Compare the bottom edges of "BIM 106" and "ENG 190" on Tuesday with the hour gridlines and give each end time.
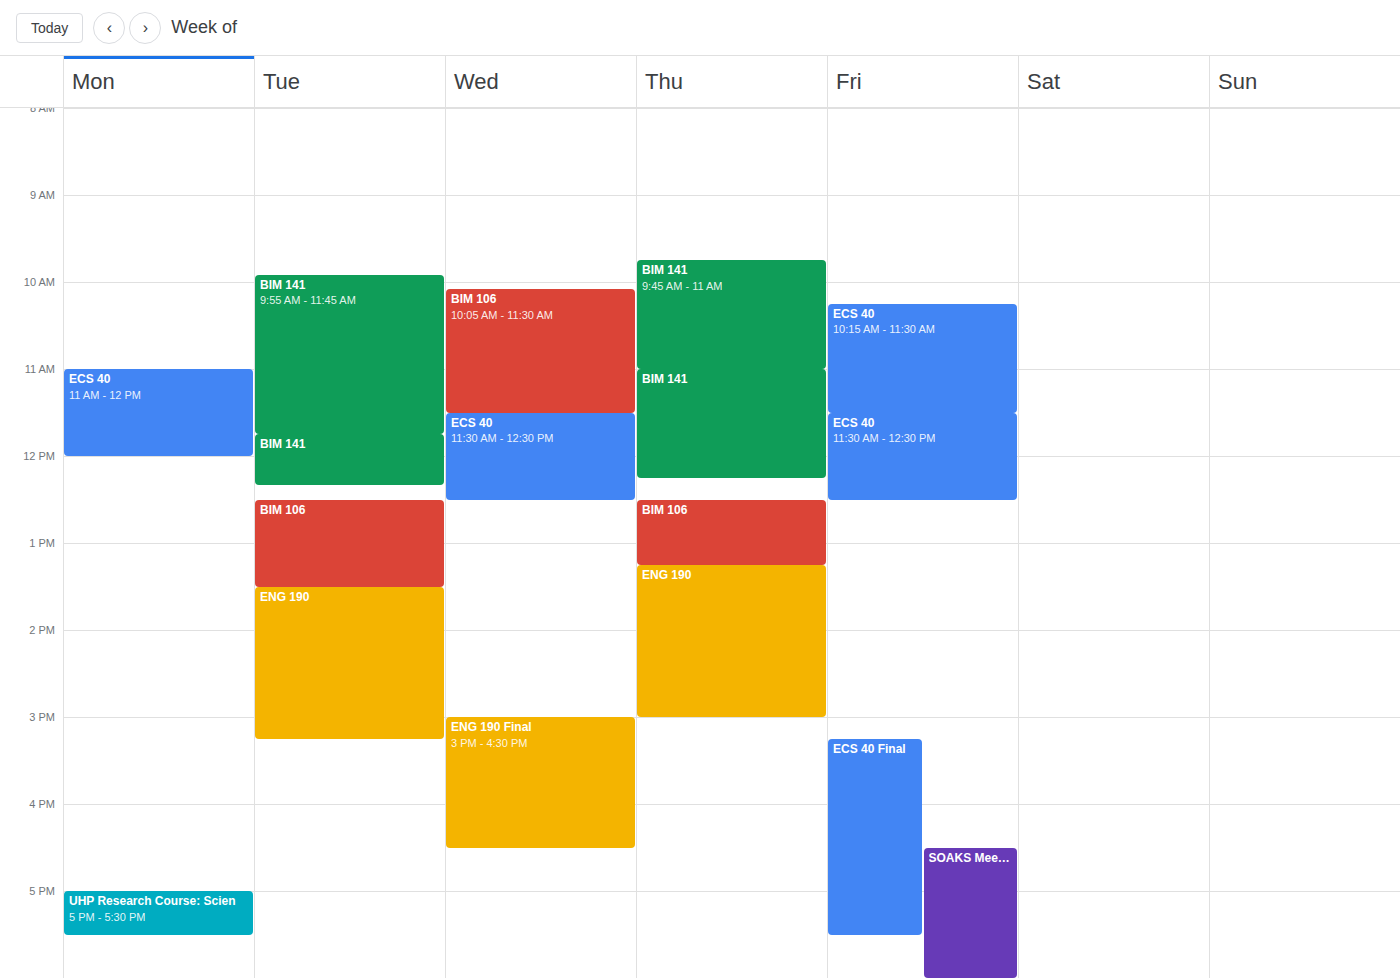
"BIM 106": 1:30 PM, halfway between the 1 PM and 2 PM lines. "ENG 190": 3:15 PM, neither: a quarter of the way from the 3 PM line to the 4 PM line.